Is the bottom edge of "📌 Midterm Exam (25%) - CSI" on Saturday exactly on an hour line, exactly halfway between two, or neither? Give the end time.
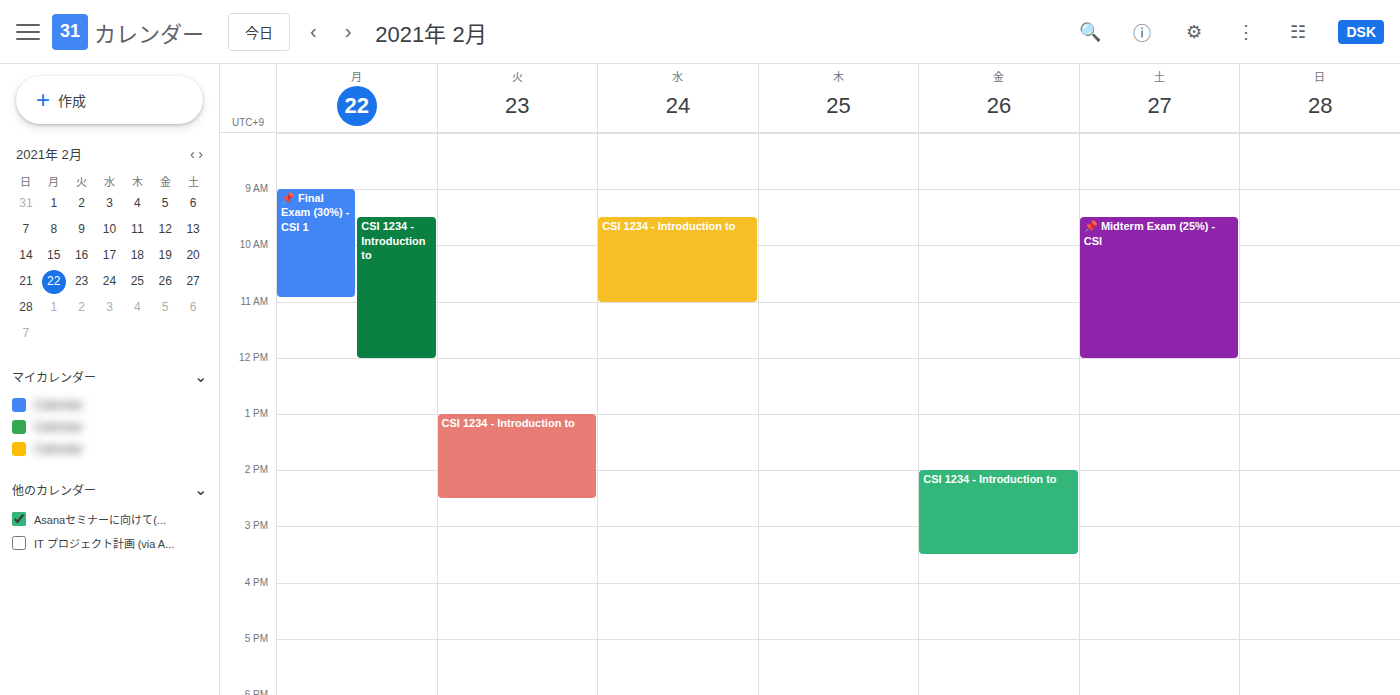
12:00 PM -- exactly on the 12 PM line.